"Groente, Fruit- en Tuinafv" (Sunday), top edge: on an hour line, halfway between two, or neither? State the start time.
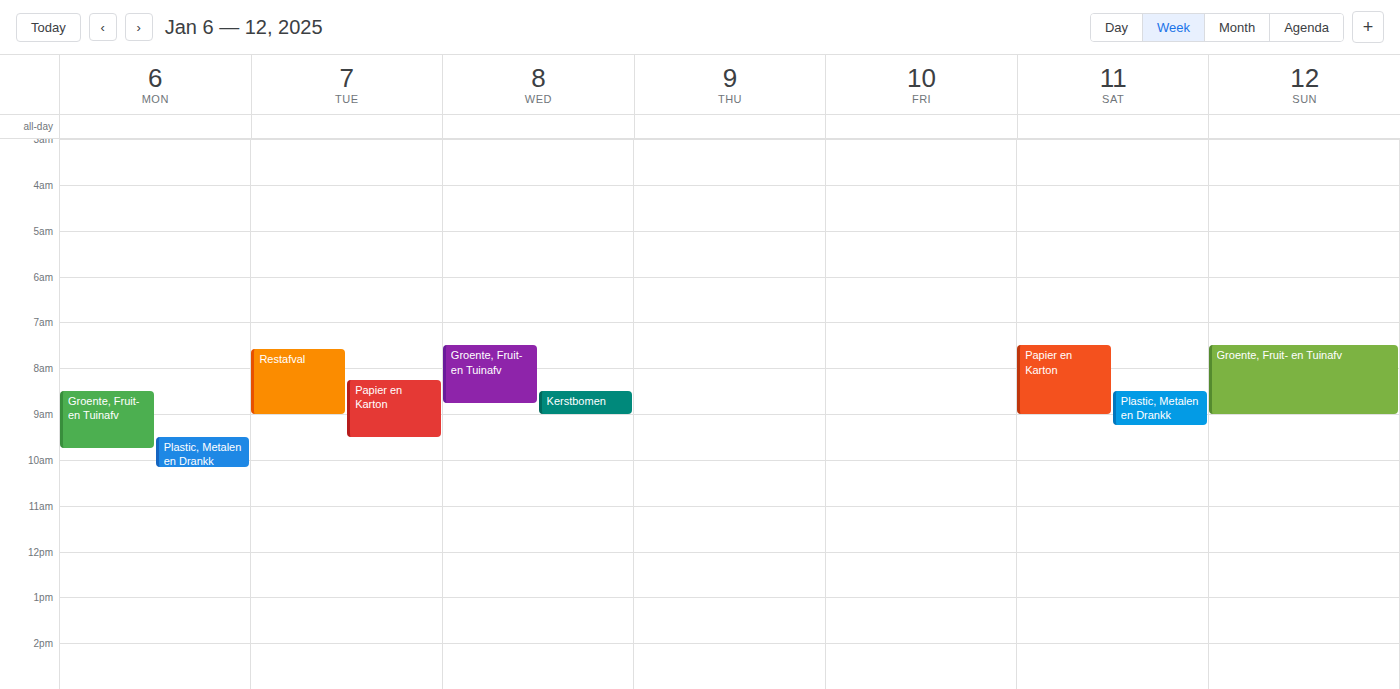
7:30 AM -- halfway between the 7 AM and 8 AM lines.